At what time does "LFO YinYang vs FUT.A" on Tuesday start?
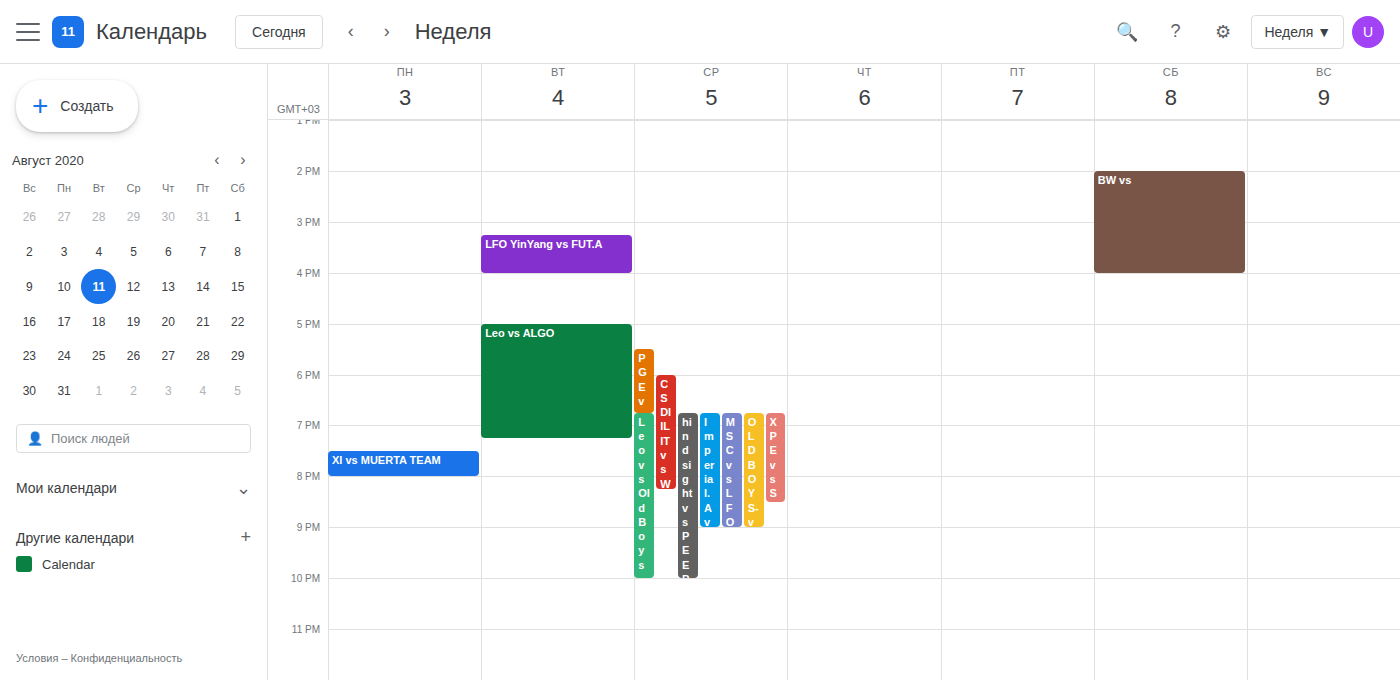
3:15 PM